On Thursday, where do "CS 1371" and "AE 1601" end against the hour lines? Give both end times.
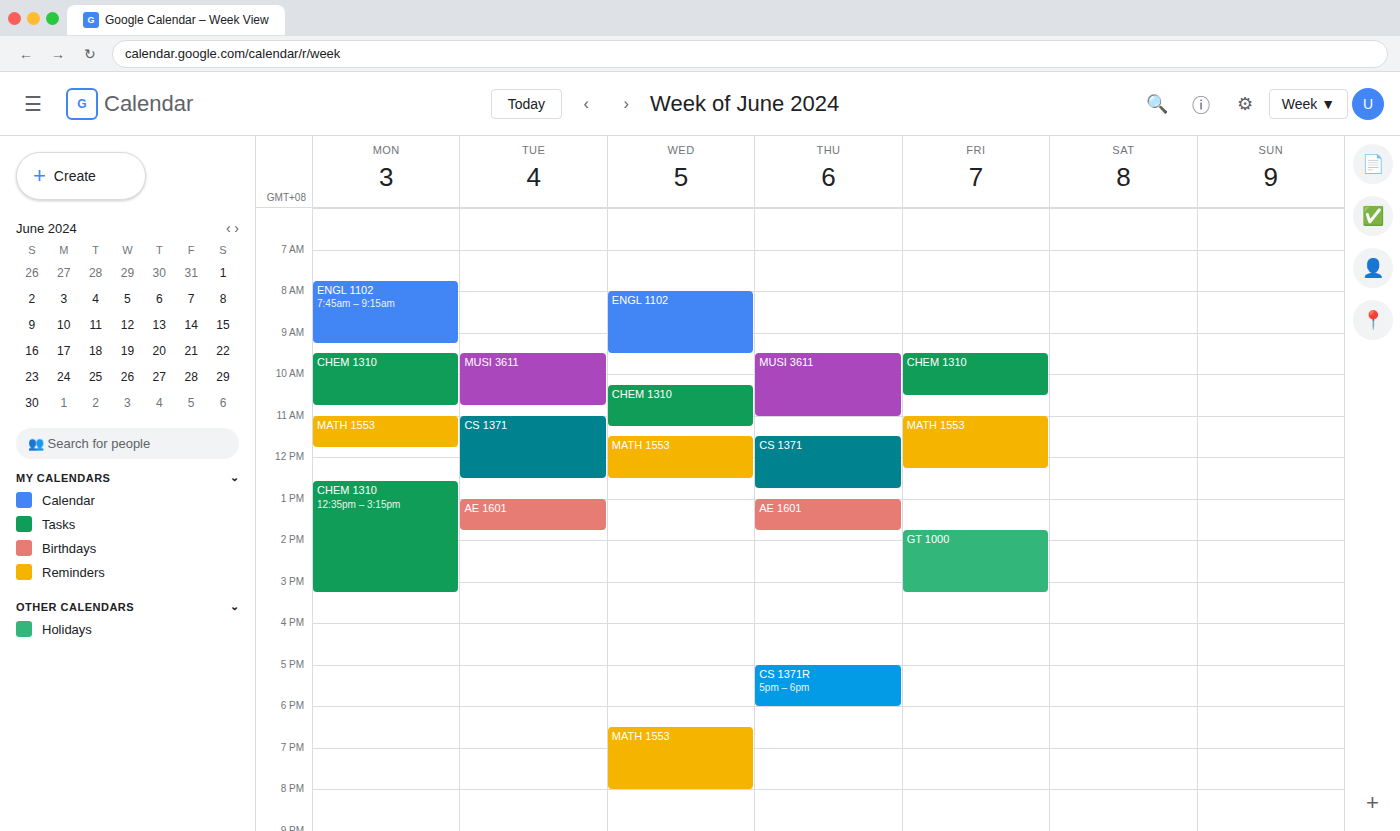
"CS 1371": 12:45 PM, neither: three quarters of the way from the 12 PM line to the 1 PM line. "AE 1601": 1:45 PM, neither: three quarters of the way from the 1 PM line to the 2 PM line.